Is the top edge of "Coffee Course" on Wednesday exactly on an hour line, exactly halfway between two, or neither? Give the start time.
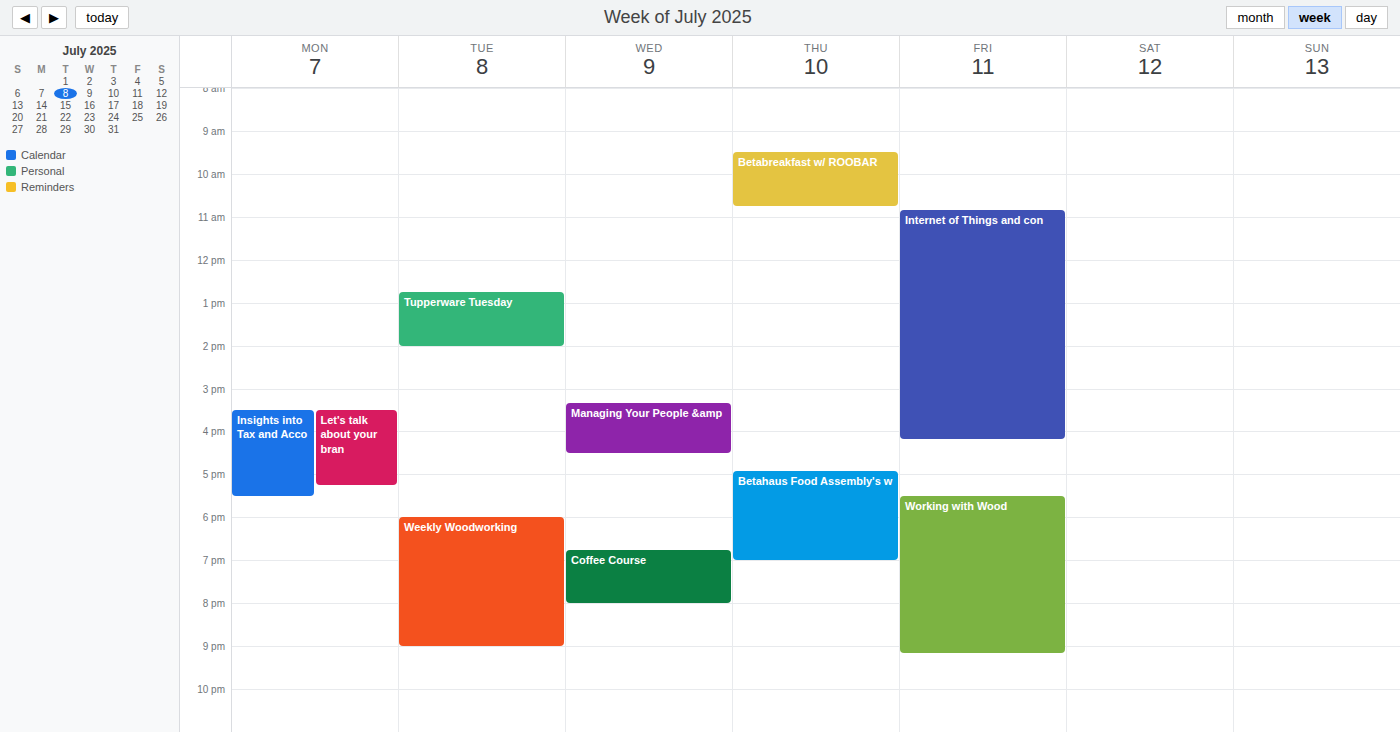
18:45 -- neither: three quarters of the way from the 18:00 line to the 19:00 line.